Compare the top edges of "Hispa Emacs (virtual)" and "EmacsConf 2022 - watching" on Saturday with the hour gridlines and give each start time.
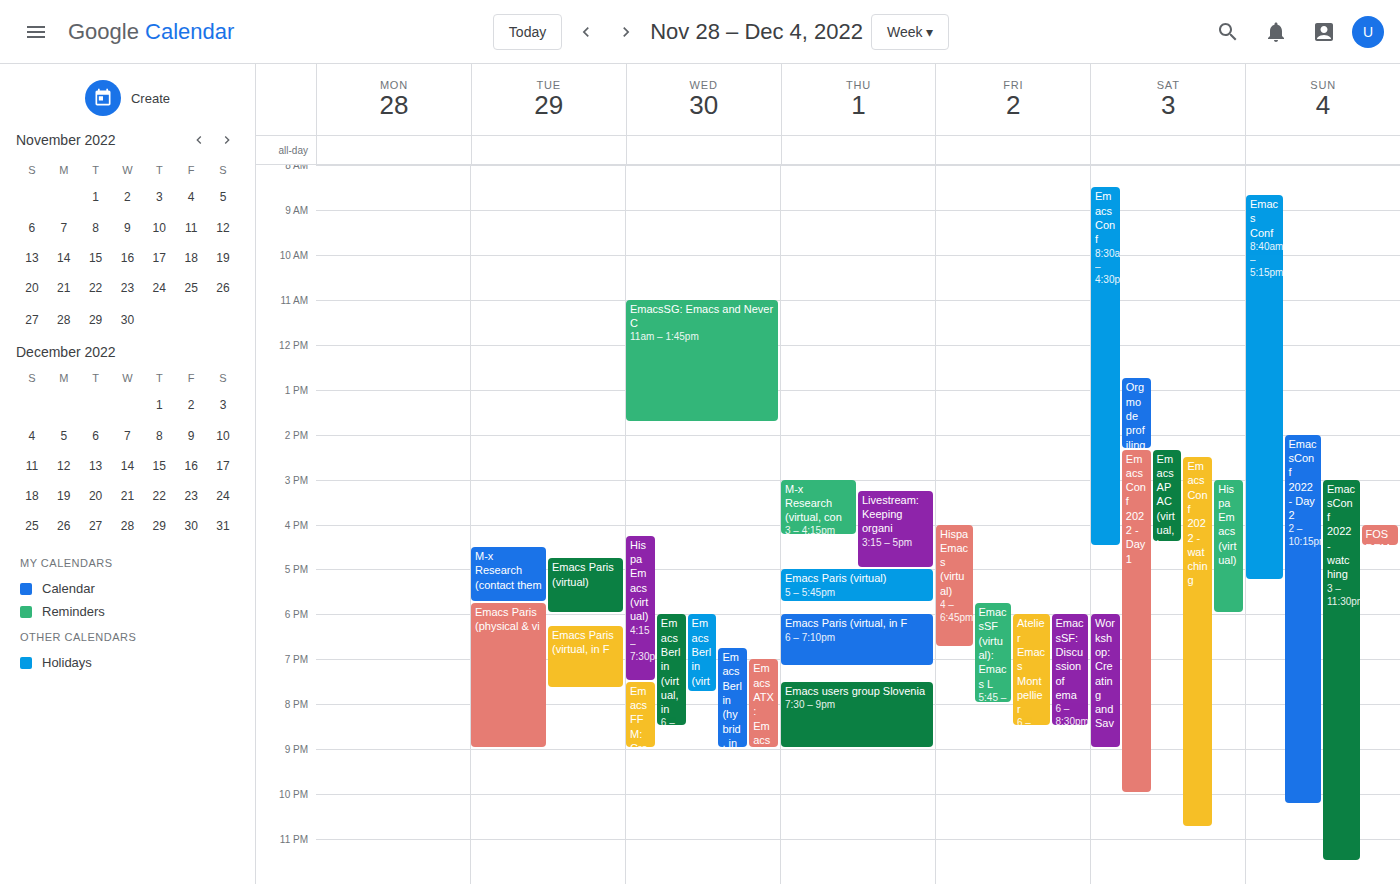
"Hispa Emacs (virtual)": 3:00 PM, exactly on the 3 PM line. "EmacsConf 2022 - watching": 2:30 PM, halfway between the 2 PM and 3 PM lines.